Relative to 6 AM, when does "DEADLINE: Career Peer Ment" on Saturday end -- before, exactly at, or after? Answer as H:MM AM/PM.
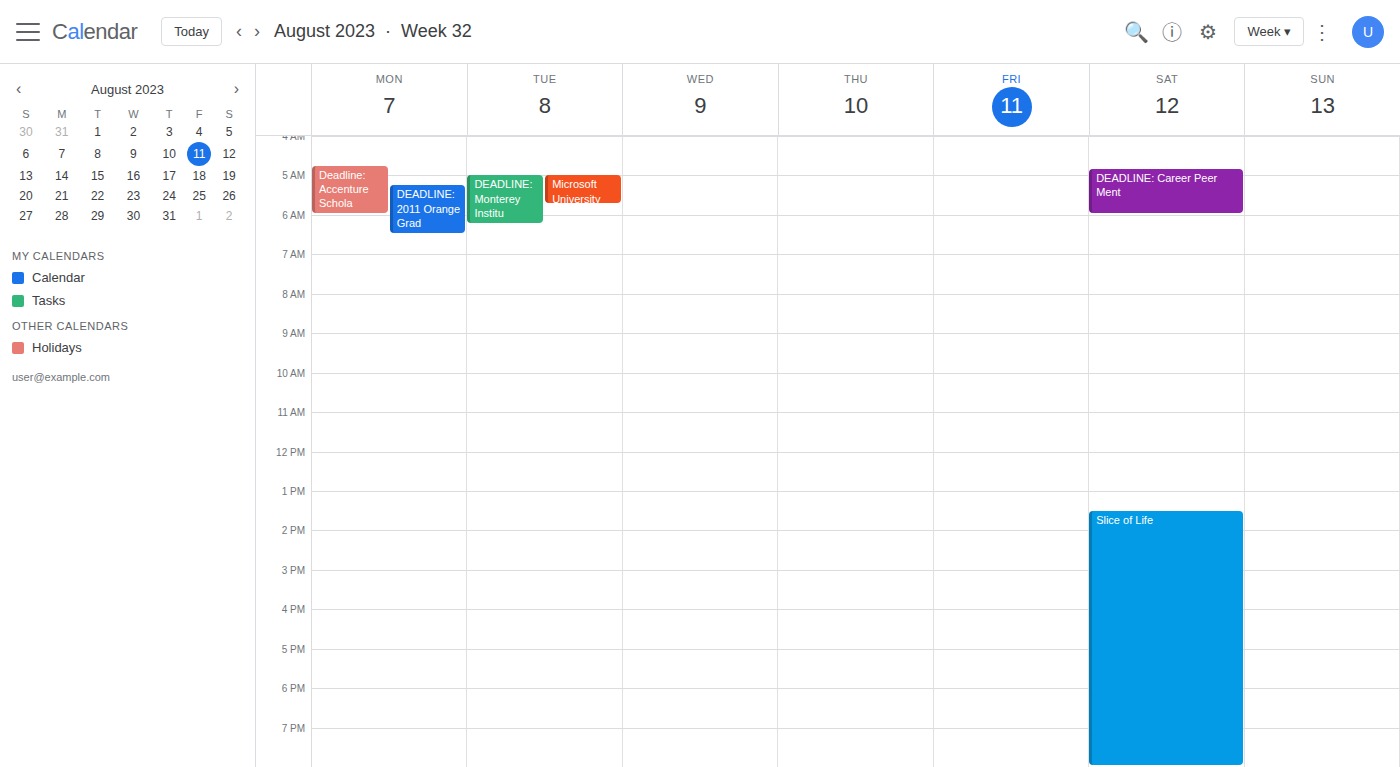
6:00 AM -- exactly at 6 AM, on the 6 AM line.